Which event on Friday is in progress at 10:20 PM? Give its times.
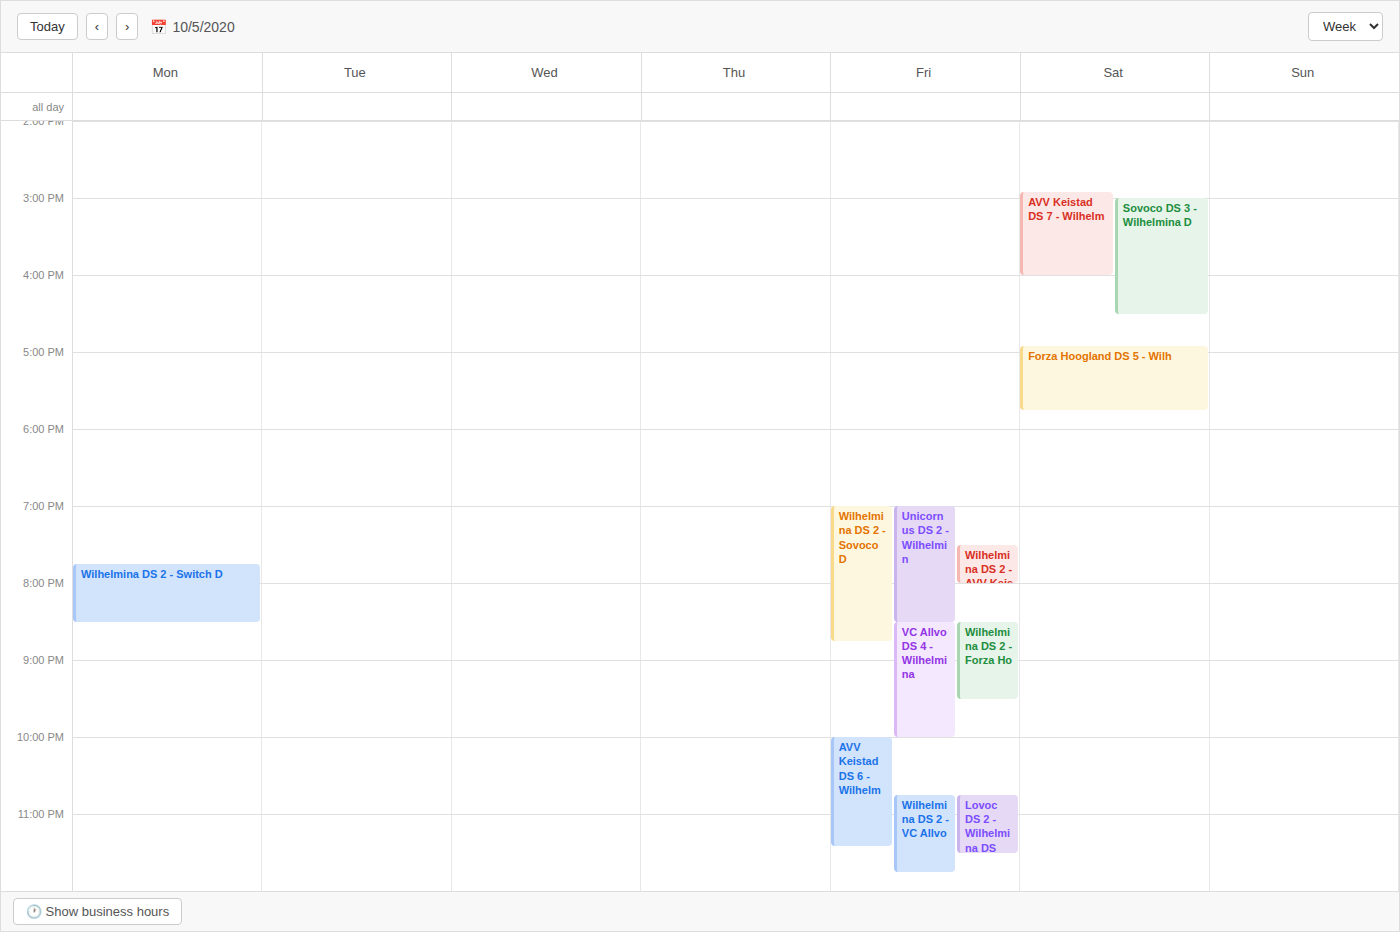
"AVV Keistad DS 6 - Wilhelm", 10:00 PM to 11:25 PM